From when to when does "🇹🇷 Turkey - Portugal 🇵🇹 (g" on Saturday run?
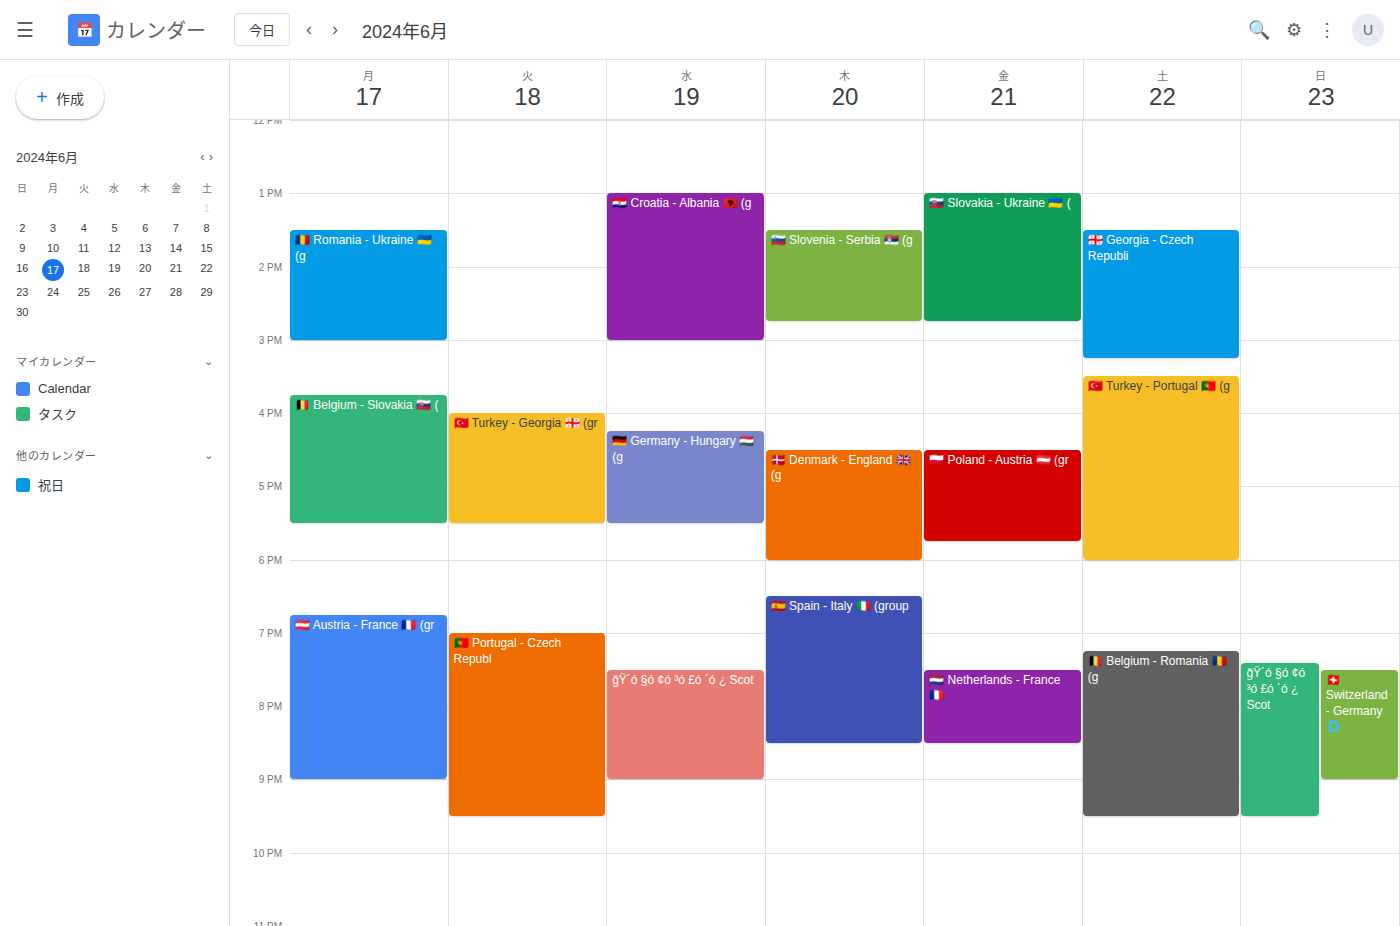
3:30 PM to 6:00 PM